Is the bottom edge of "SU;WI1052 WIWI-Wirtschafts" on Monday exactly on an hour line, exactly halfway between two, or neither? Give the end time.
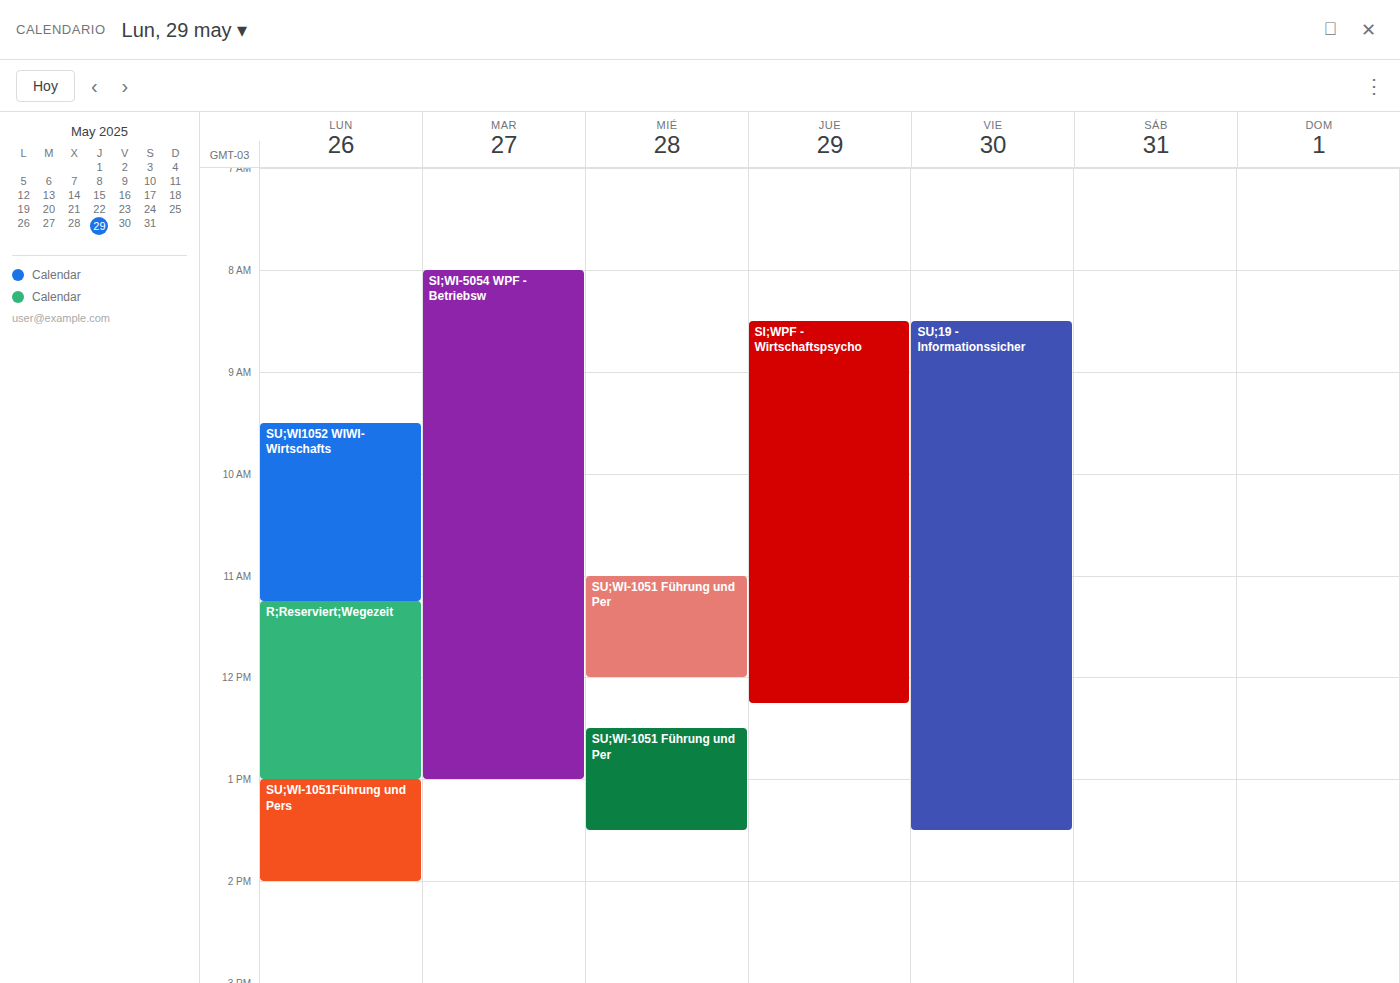
11:15 AM -- neither: a quarter of the way from the 11 AM line to the 12 PM line.